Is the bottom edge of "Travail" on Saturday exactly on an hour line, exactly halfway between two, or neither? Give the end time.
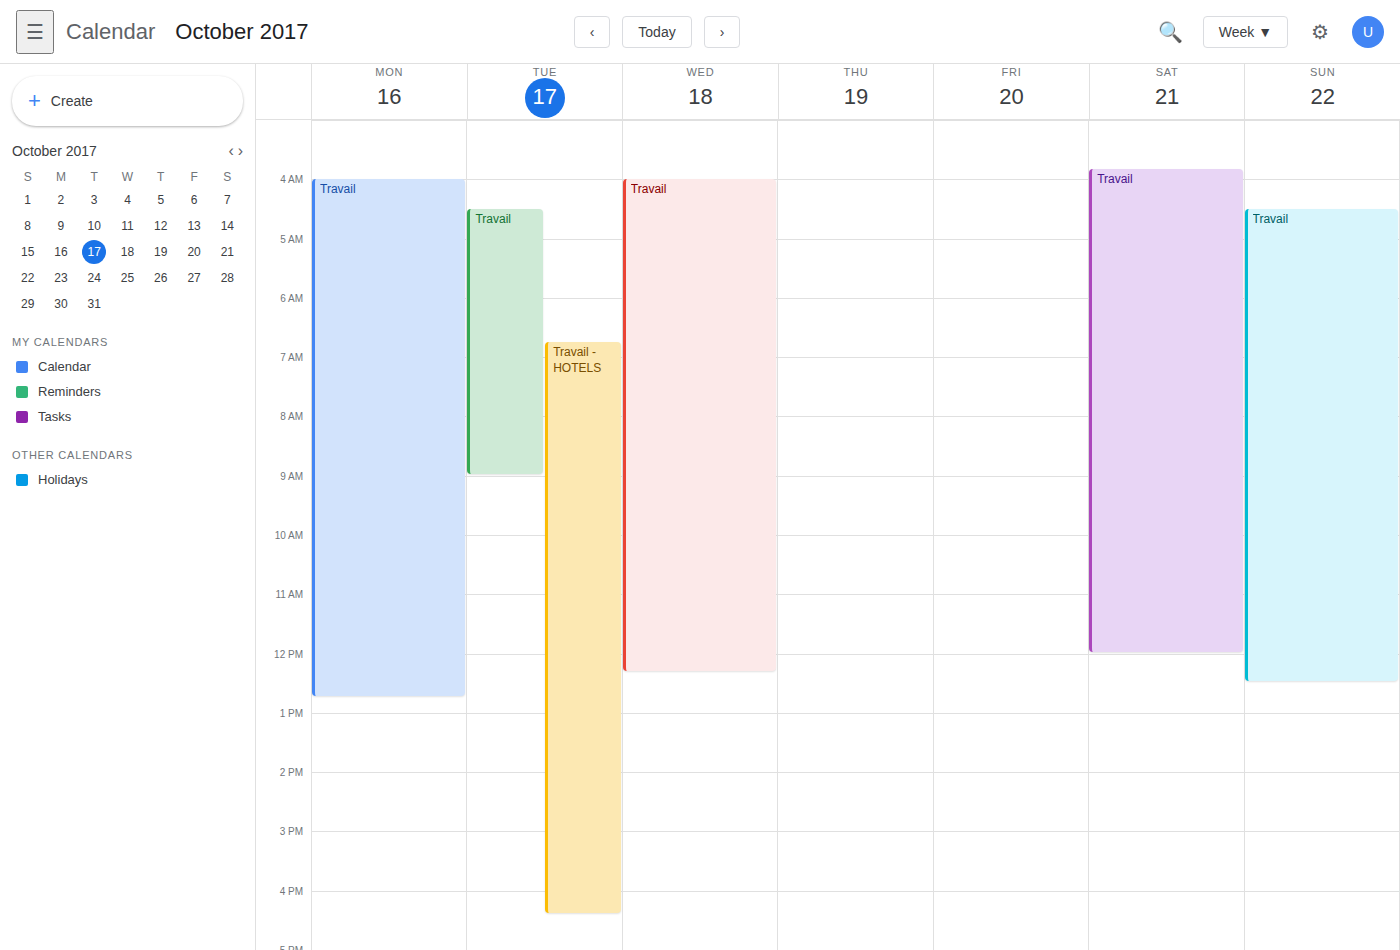
12:00 PM -- exactly on the 12 PM line.